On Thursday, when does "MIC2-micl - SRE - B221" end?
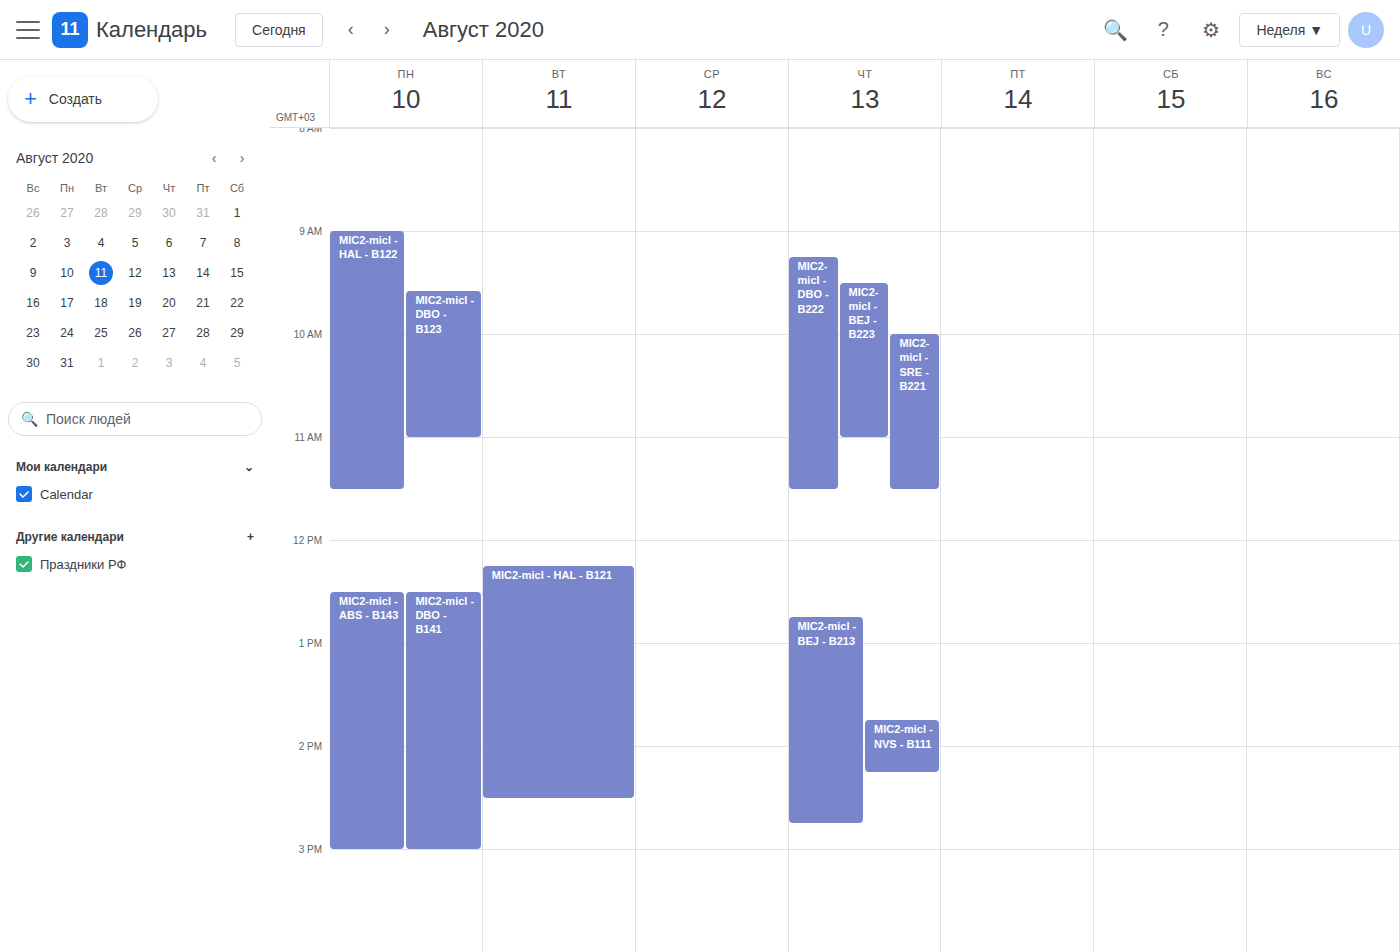
11:30 AM